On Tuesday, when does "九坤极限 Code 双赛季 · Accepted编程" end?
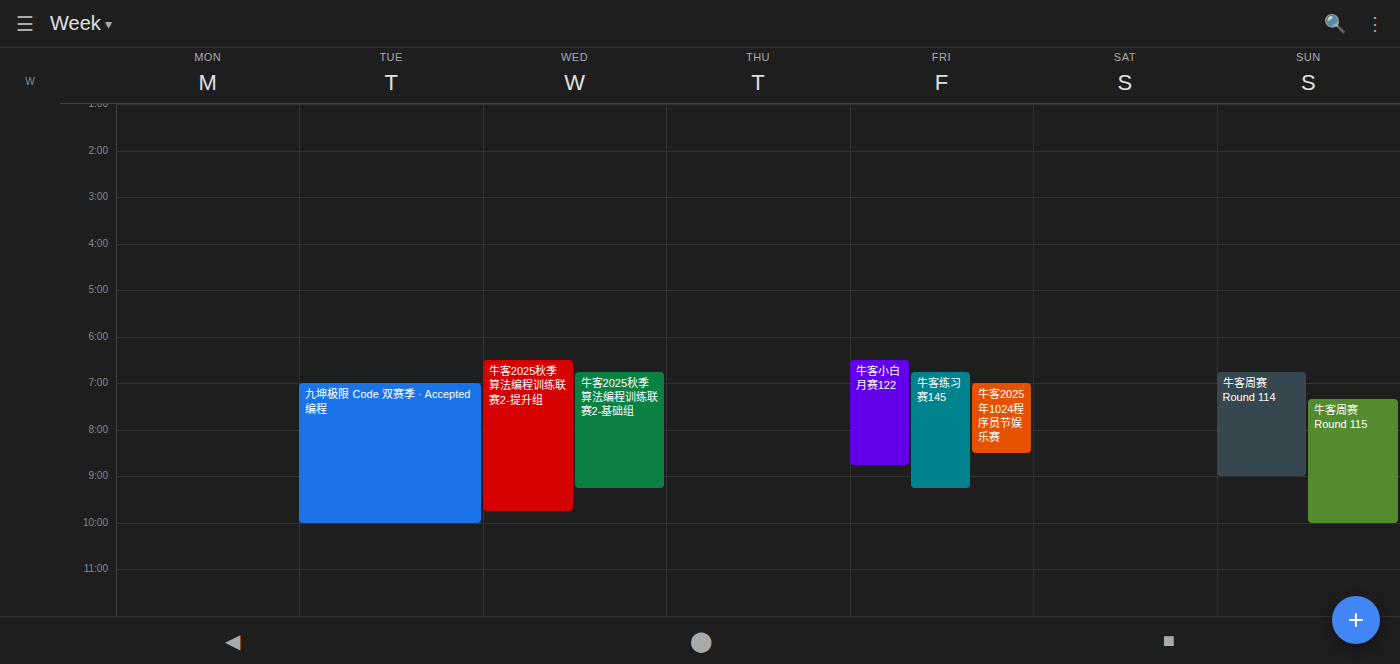
10:00 PM